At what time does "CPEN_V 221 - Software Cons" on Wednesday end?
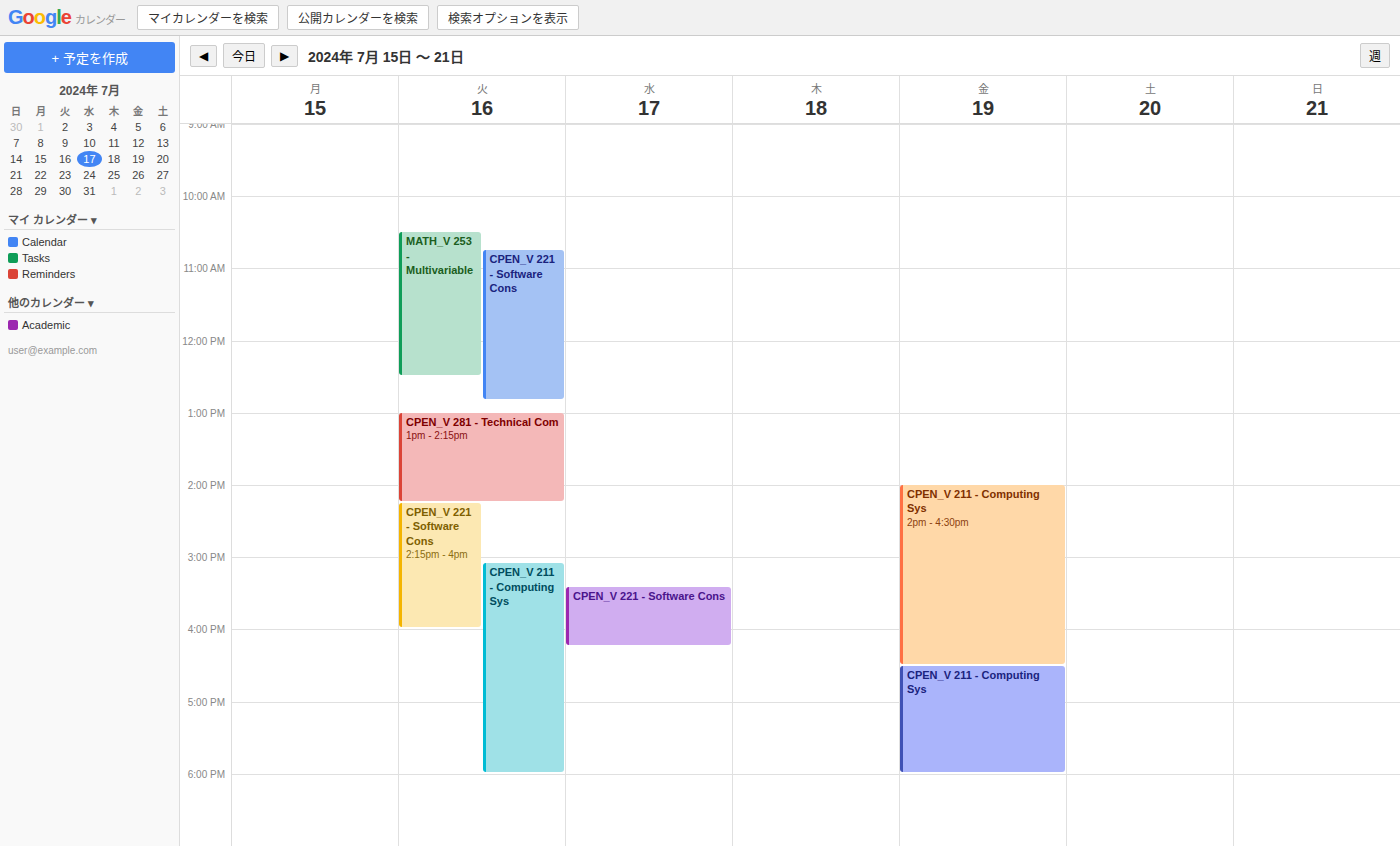
16:15